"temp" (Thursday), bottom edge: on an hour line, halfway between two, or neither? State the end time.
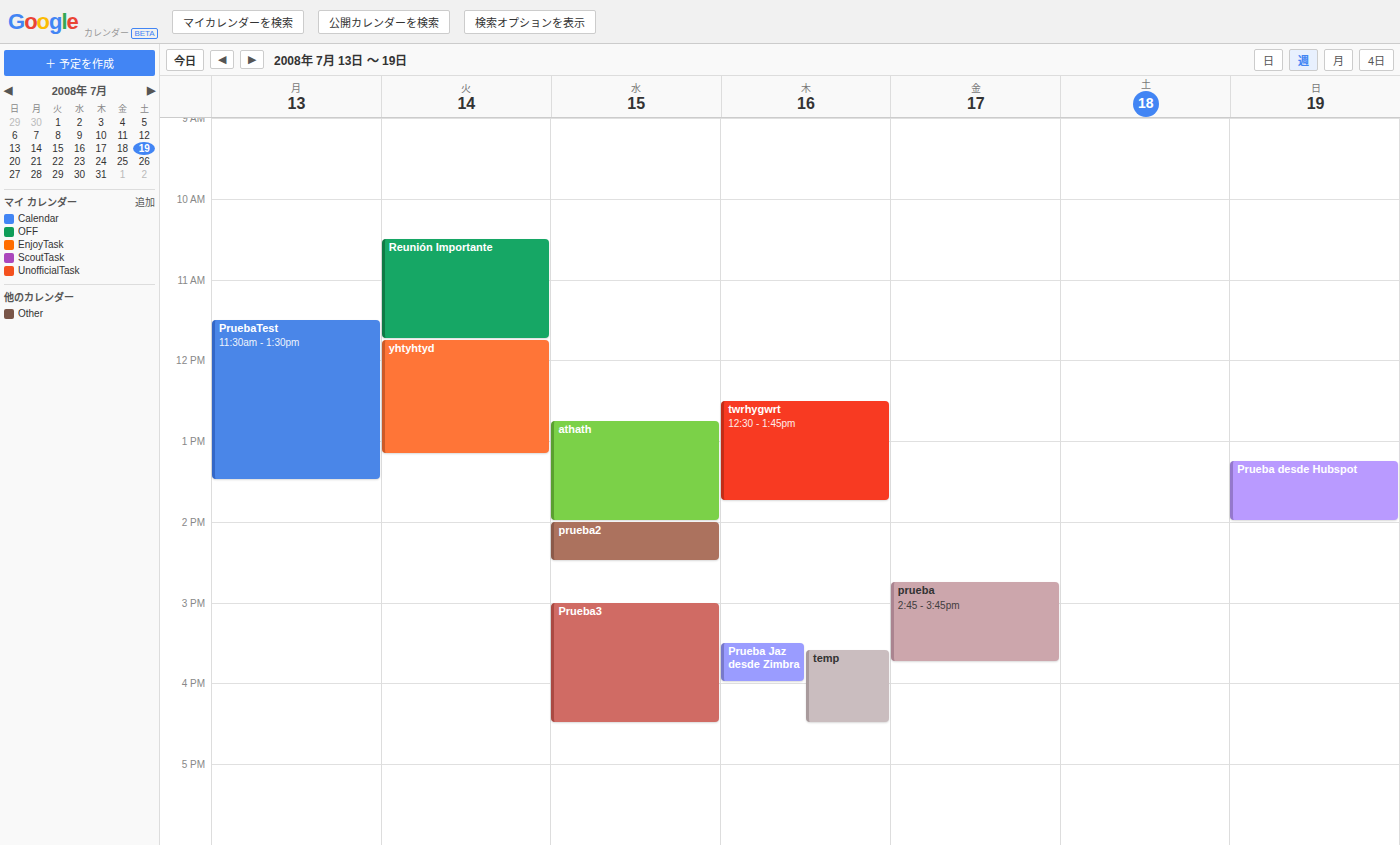
4:30 PM -- halfway between the 4 PM and 5 PM lines.